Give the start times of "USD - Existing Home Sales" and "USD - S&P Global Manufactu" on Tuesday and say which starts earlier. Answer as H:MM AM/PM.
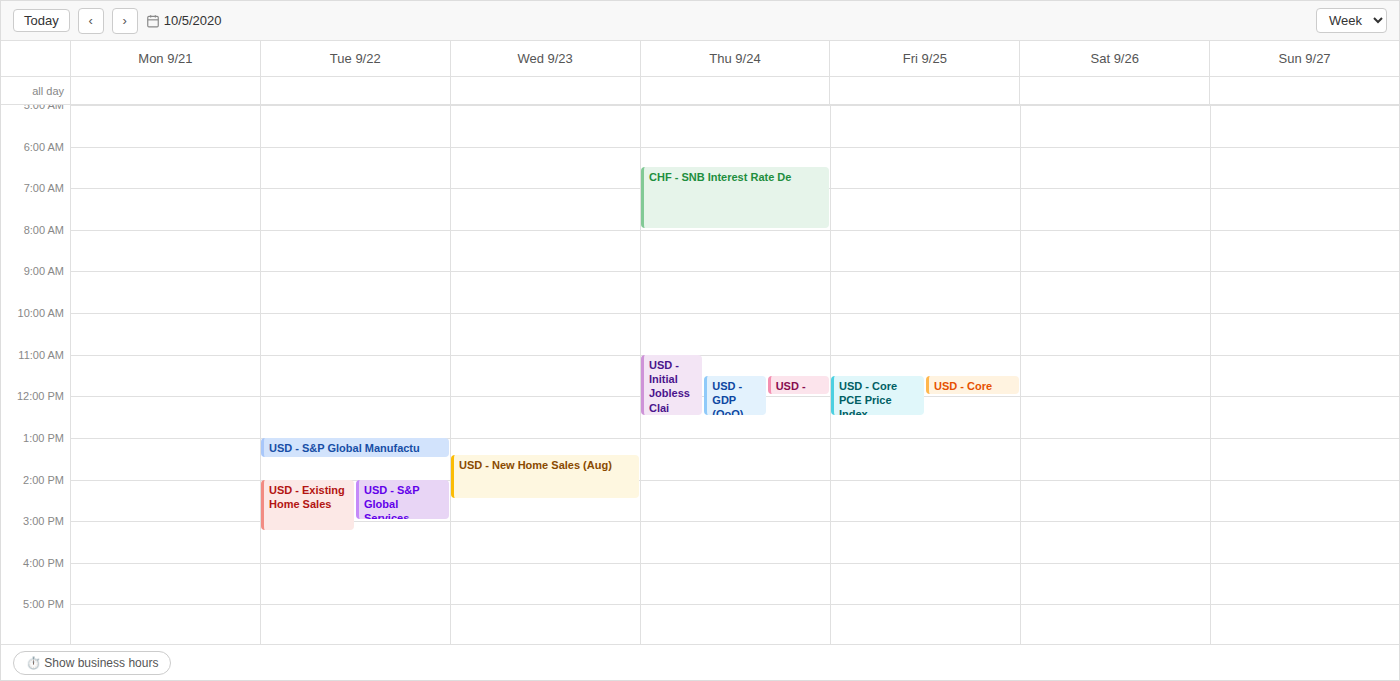
"USD - S&P Global Manufactu" 1:00 PM; "USD - Existing Home Sales" 2:00 PM.